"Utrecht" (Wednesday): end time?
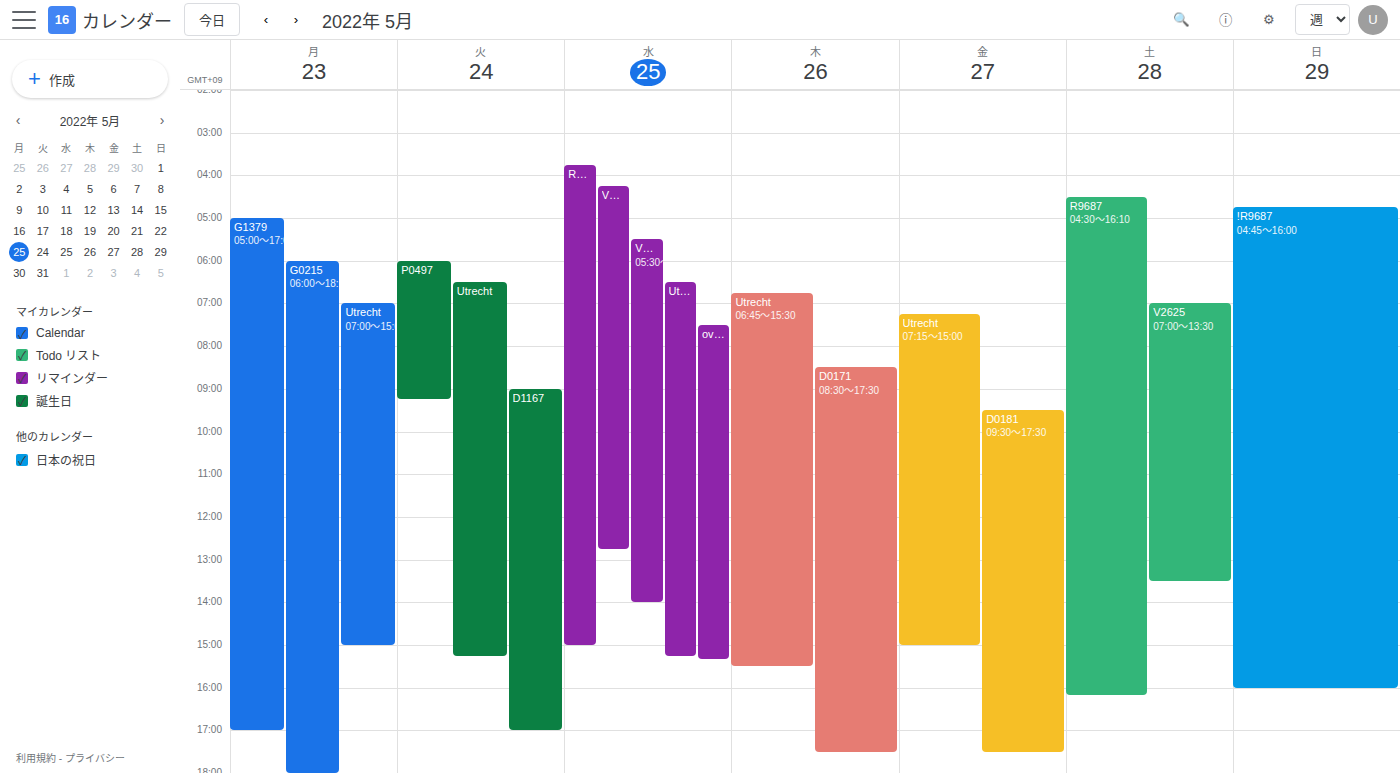
3:15 PM